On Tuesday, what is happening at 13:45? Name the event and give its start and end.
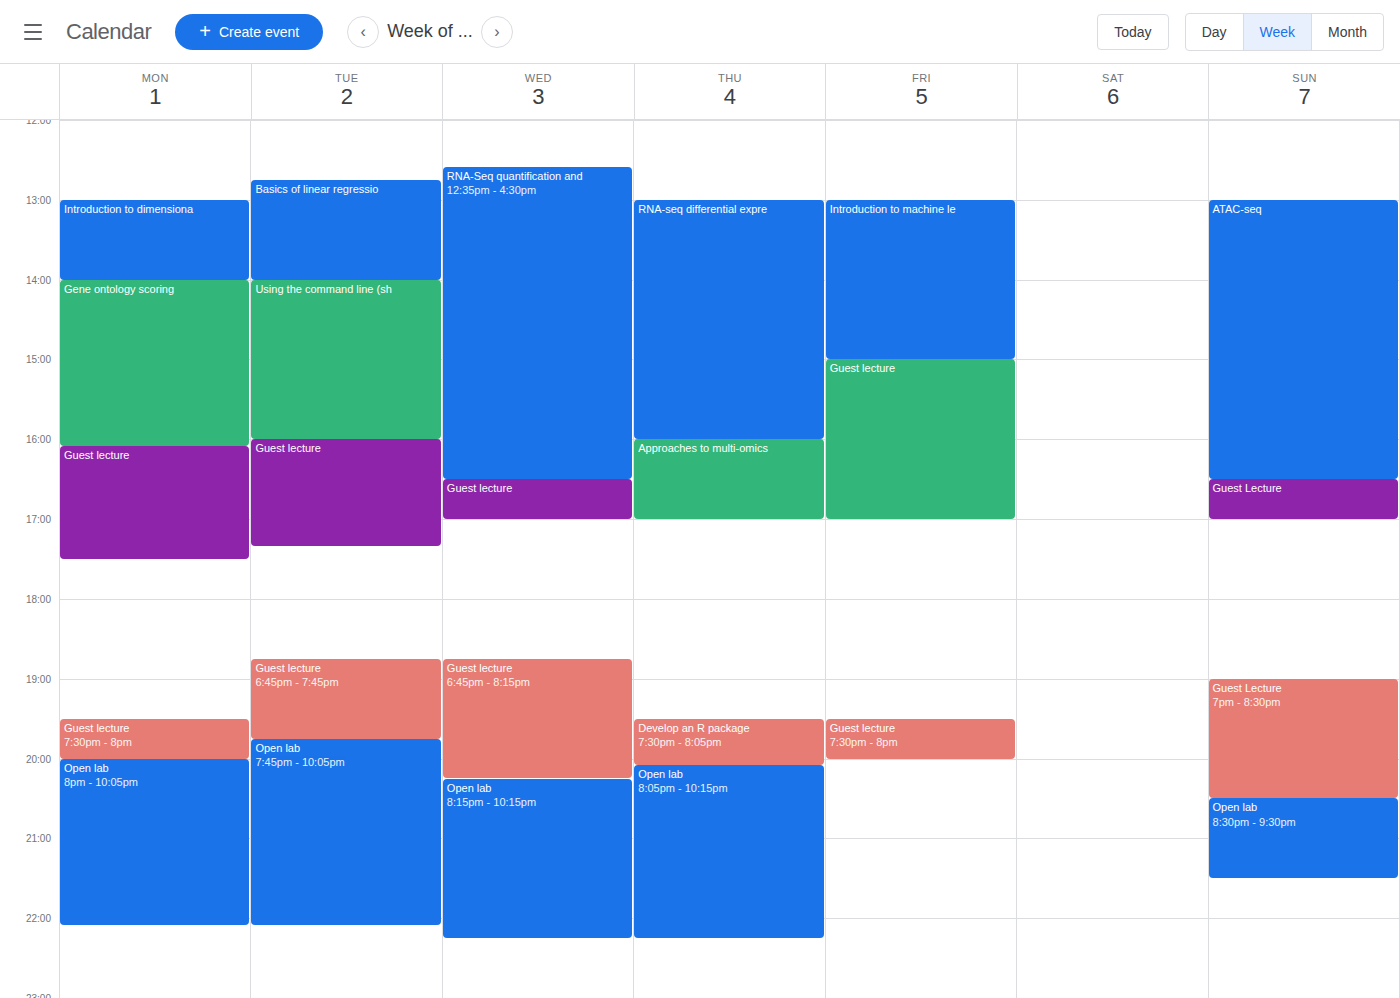
"Basics of linear regressio", 12:45 to 14:00